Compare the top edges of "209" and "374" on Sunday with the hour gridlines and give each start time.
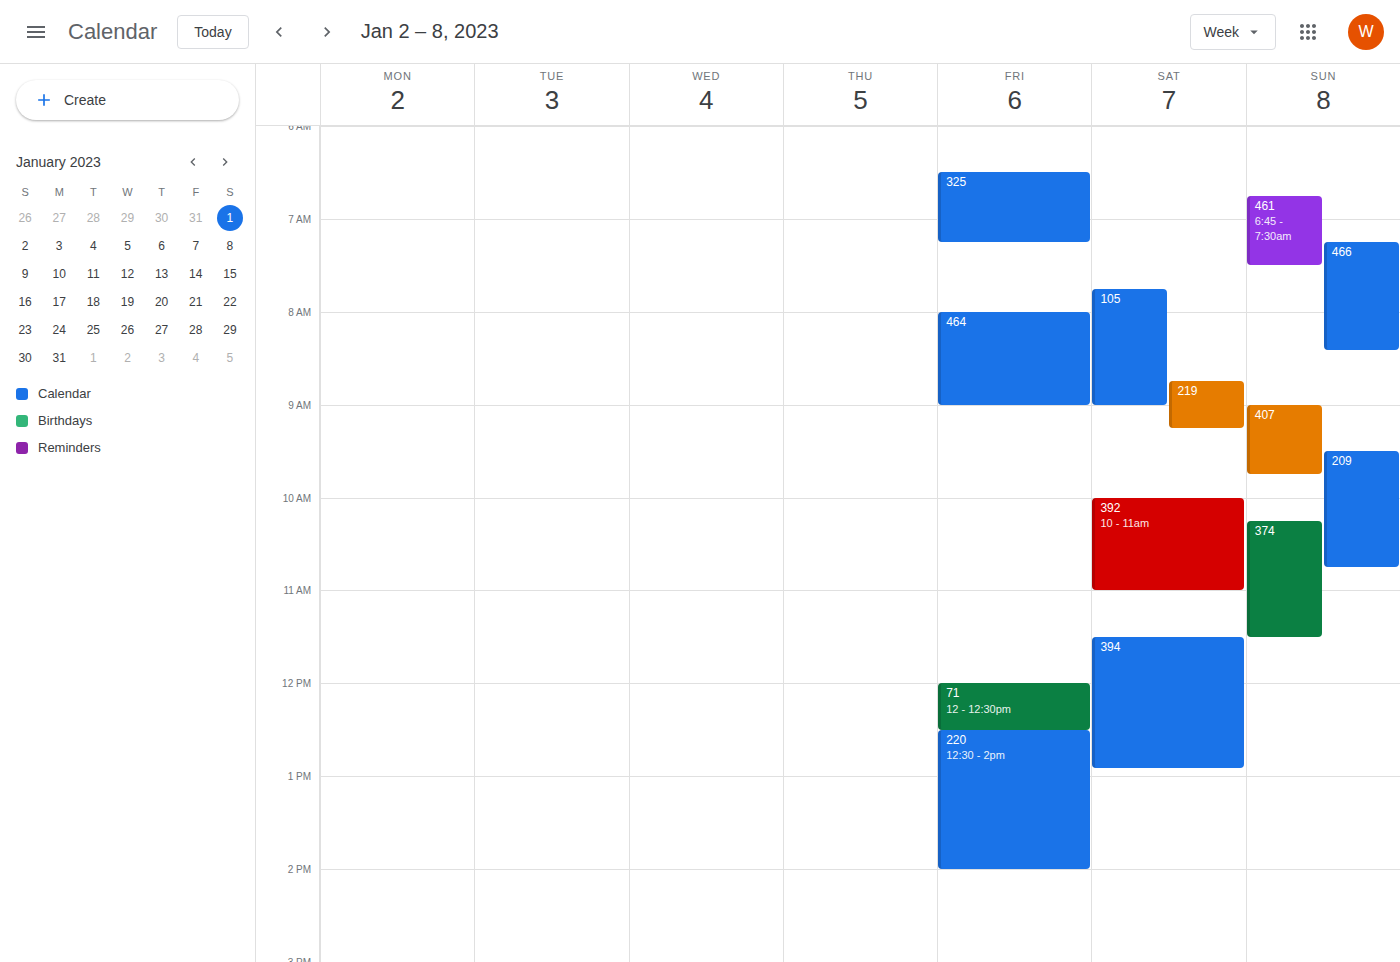
"209": 9:30 AM, halfway between the 9 AM and 10 AM lines. "374": 10:15 AM, neither: a quarter of the way from the 10 AM line to the 11 AM line.